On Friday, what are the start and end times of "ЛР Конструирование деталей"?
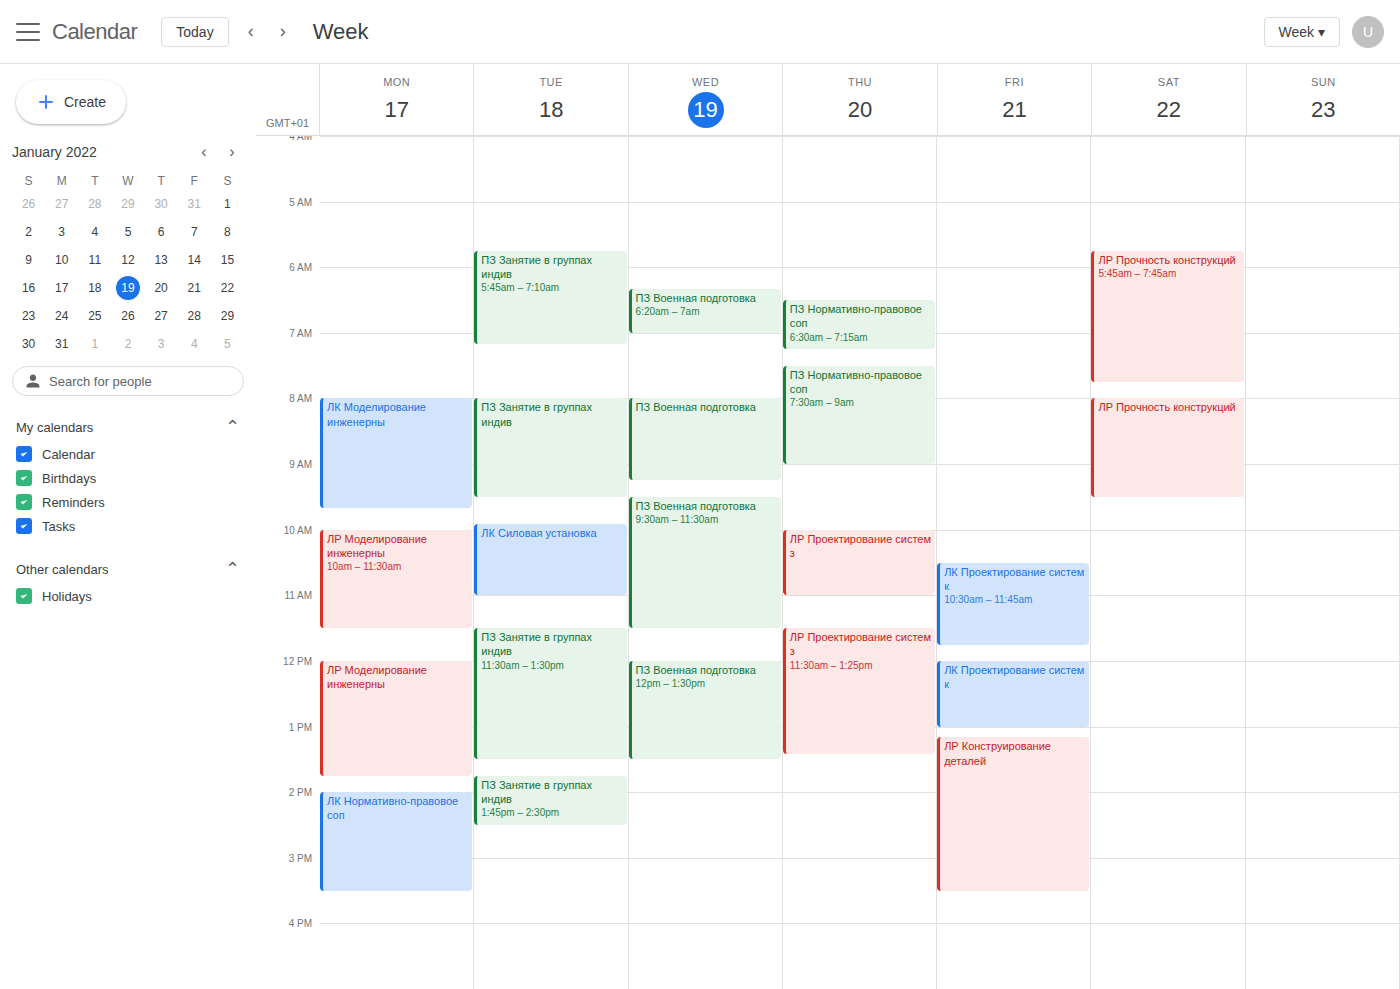
1:10 PM to 3:30 PM